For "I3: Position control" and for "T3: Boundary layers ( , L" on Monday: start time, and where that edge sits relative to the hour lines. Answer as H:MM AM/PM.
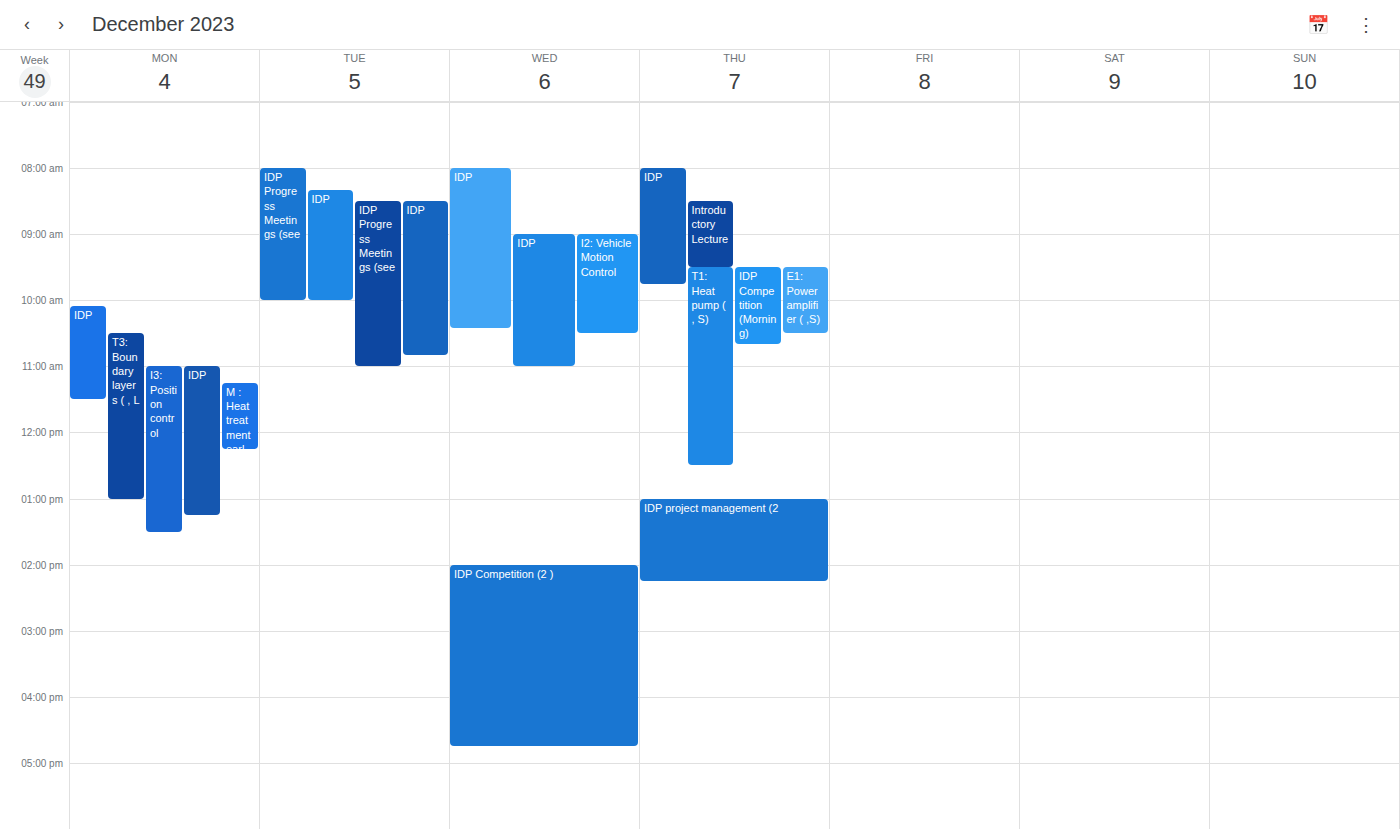
"I3: Position control": 11:00 AM, exactly on the 11 AM line. "T3: Boundary layers ( , L": 10:30 AM, halfway between the 10 AM and 11 AM lines.